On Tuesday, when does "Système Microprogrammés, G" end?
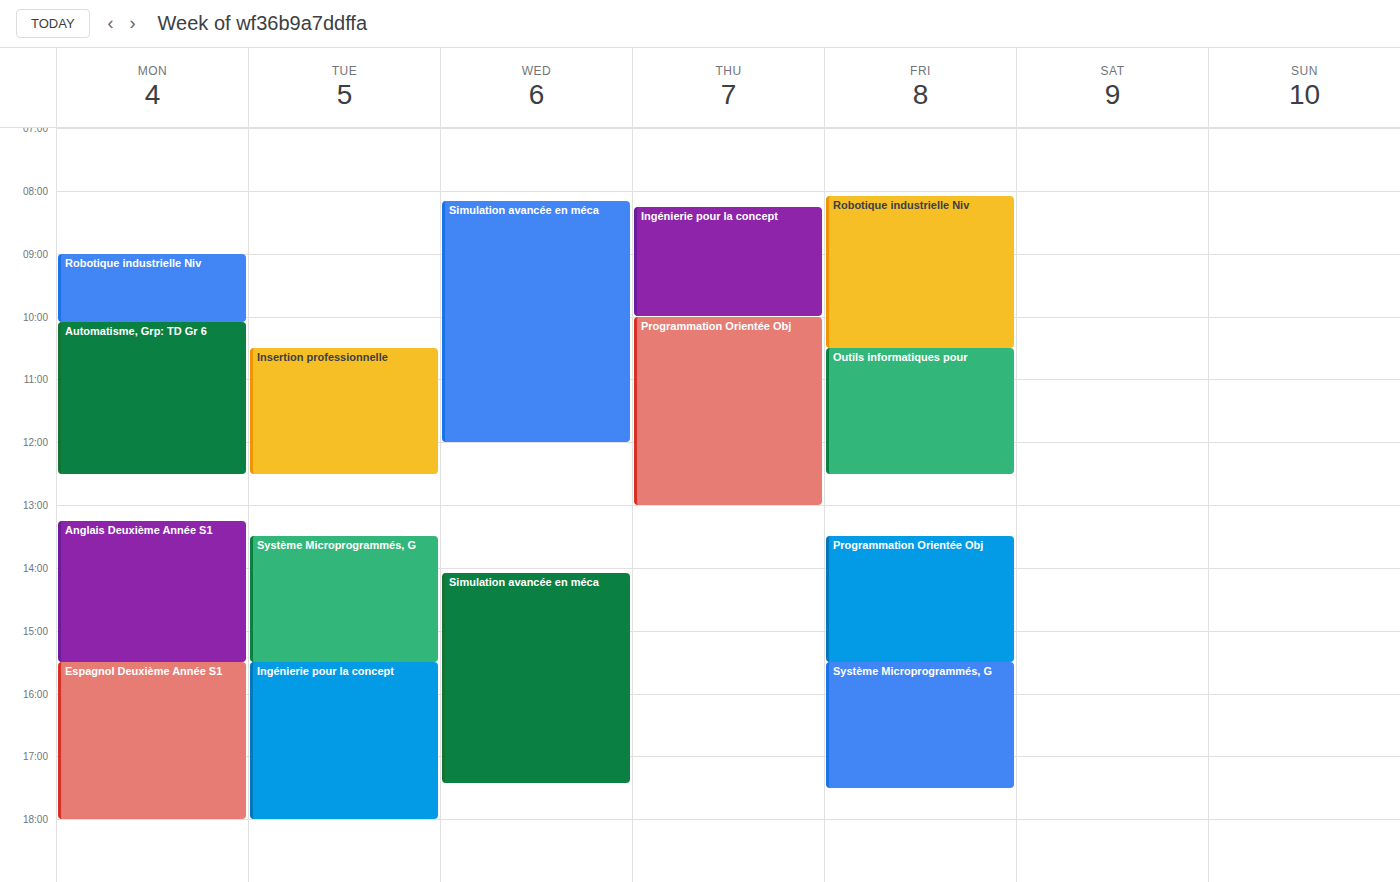
3:30 PM